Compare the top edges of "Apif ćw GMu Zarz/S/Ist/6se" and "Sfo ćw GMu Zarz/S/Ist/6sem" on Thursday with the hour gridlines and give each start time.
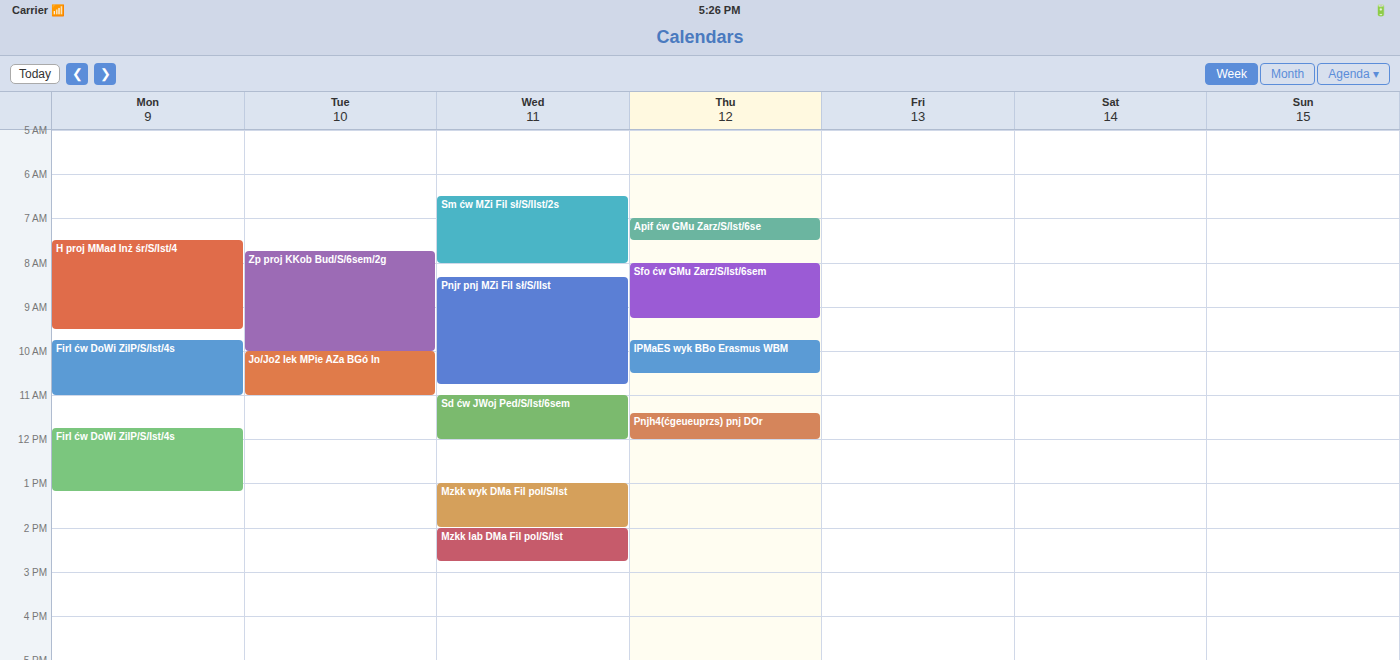
"Apif ćw GMu Zarz/S/Ist/6se": 7:00 AM, exactly on the 7 AM line. "Sfo ćw GMu Zarz/S/Ist/6sem": 8:00 AM, exactly on the 8 AM line.